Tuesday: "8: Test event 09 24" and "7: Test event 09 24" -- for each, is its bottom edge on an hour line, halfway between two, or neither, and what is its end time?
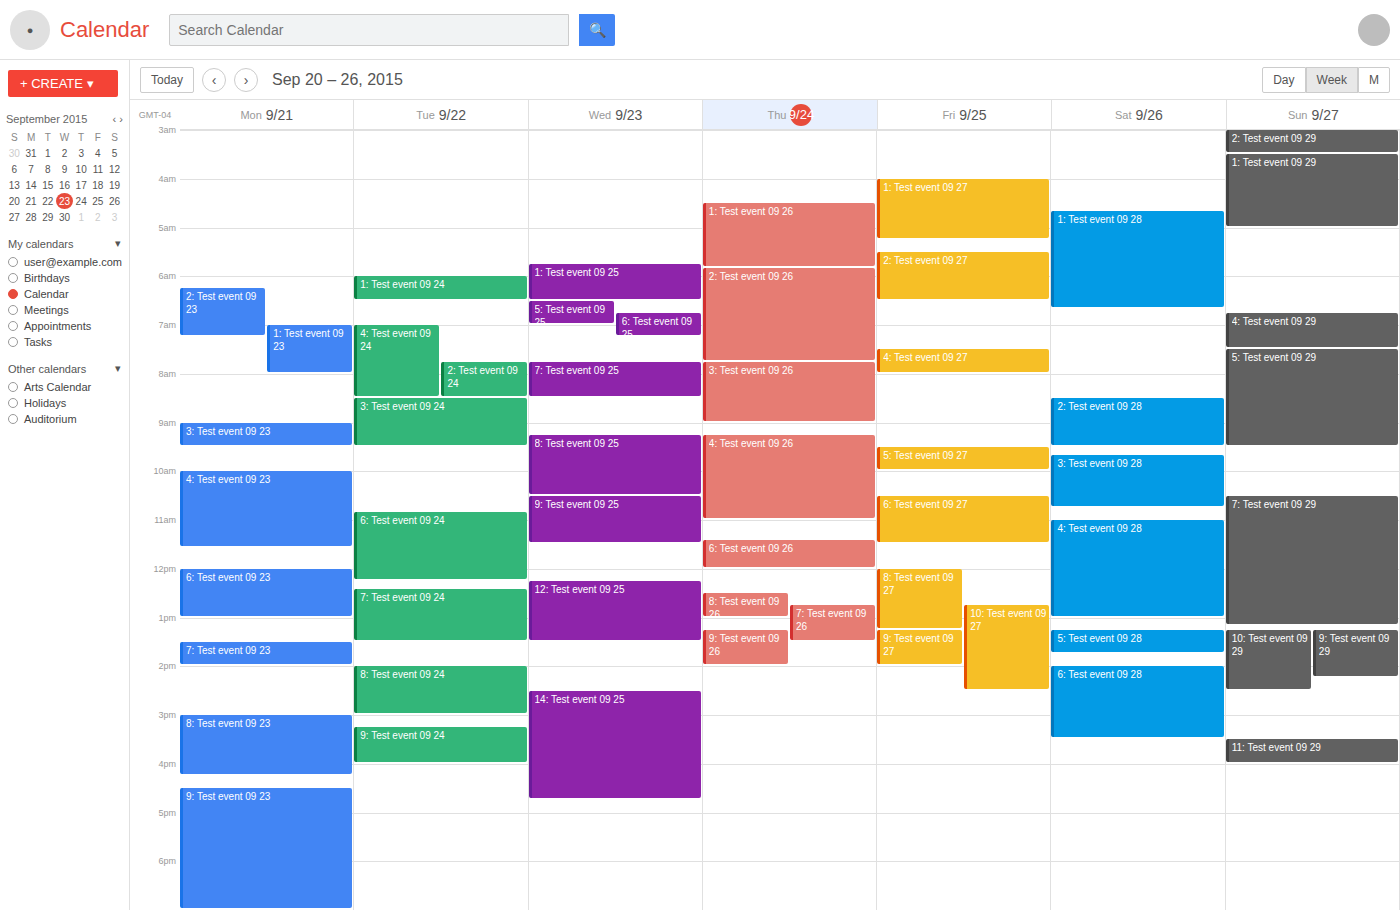
"8: Test event 09 24": 3:00 PM, exactly on the 3 PM line. "7: Test event 09 24": 1:30 PM, halfway between the 1 PM and 2 PM lines.